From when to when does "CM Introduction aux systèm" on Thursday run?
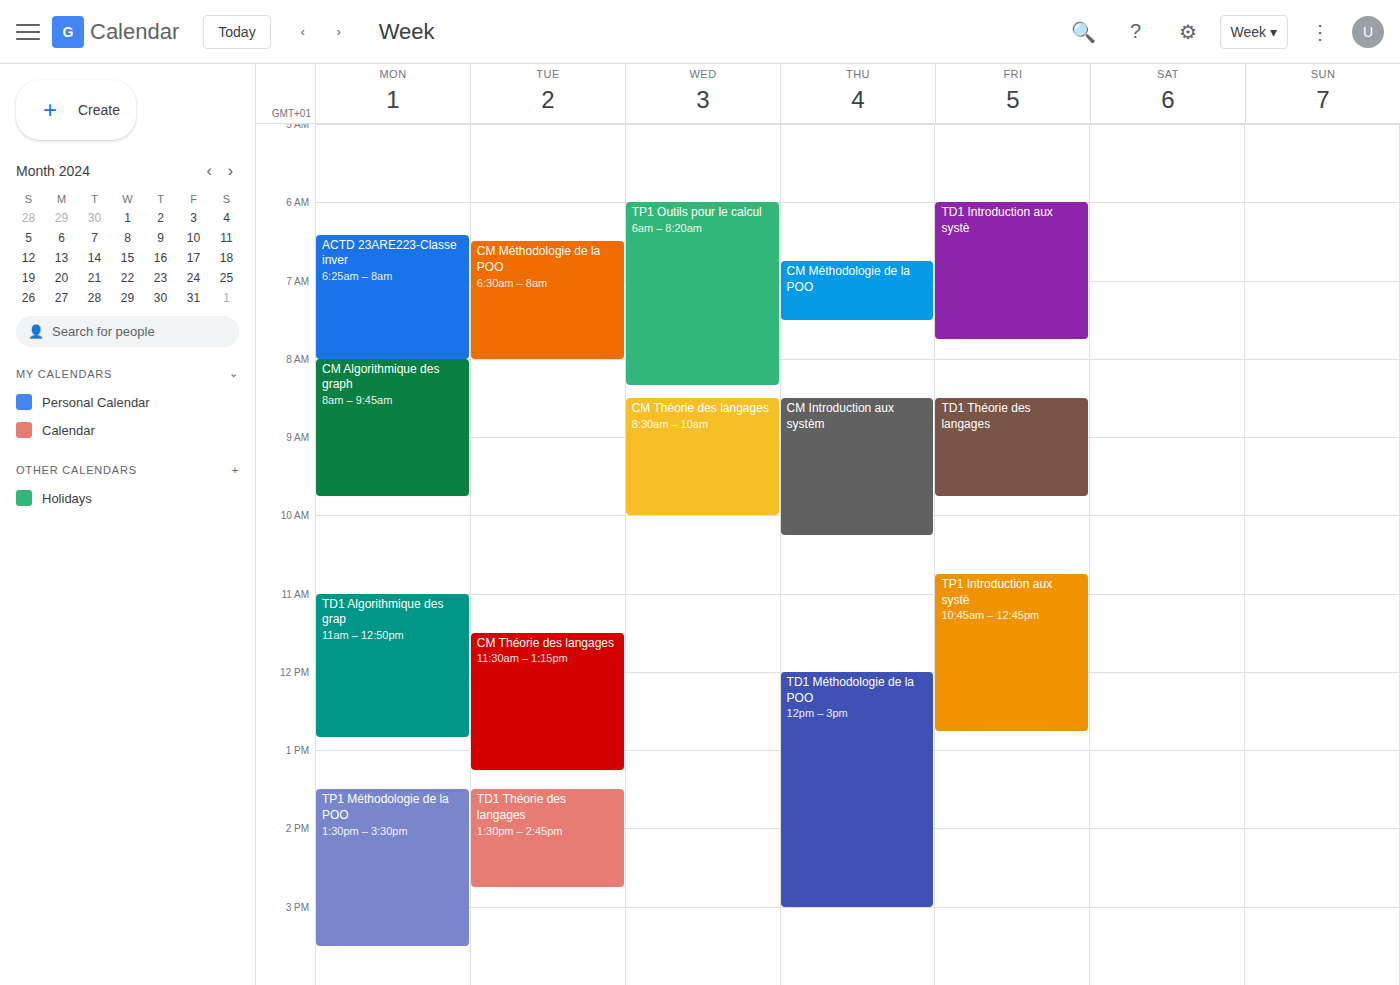
8:30 AM to 10:15 AM